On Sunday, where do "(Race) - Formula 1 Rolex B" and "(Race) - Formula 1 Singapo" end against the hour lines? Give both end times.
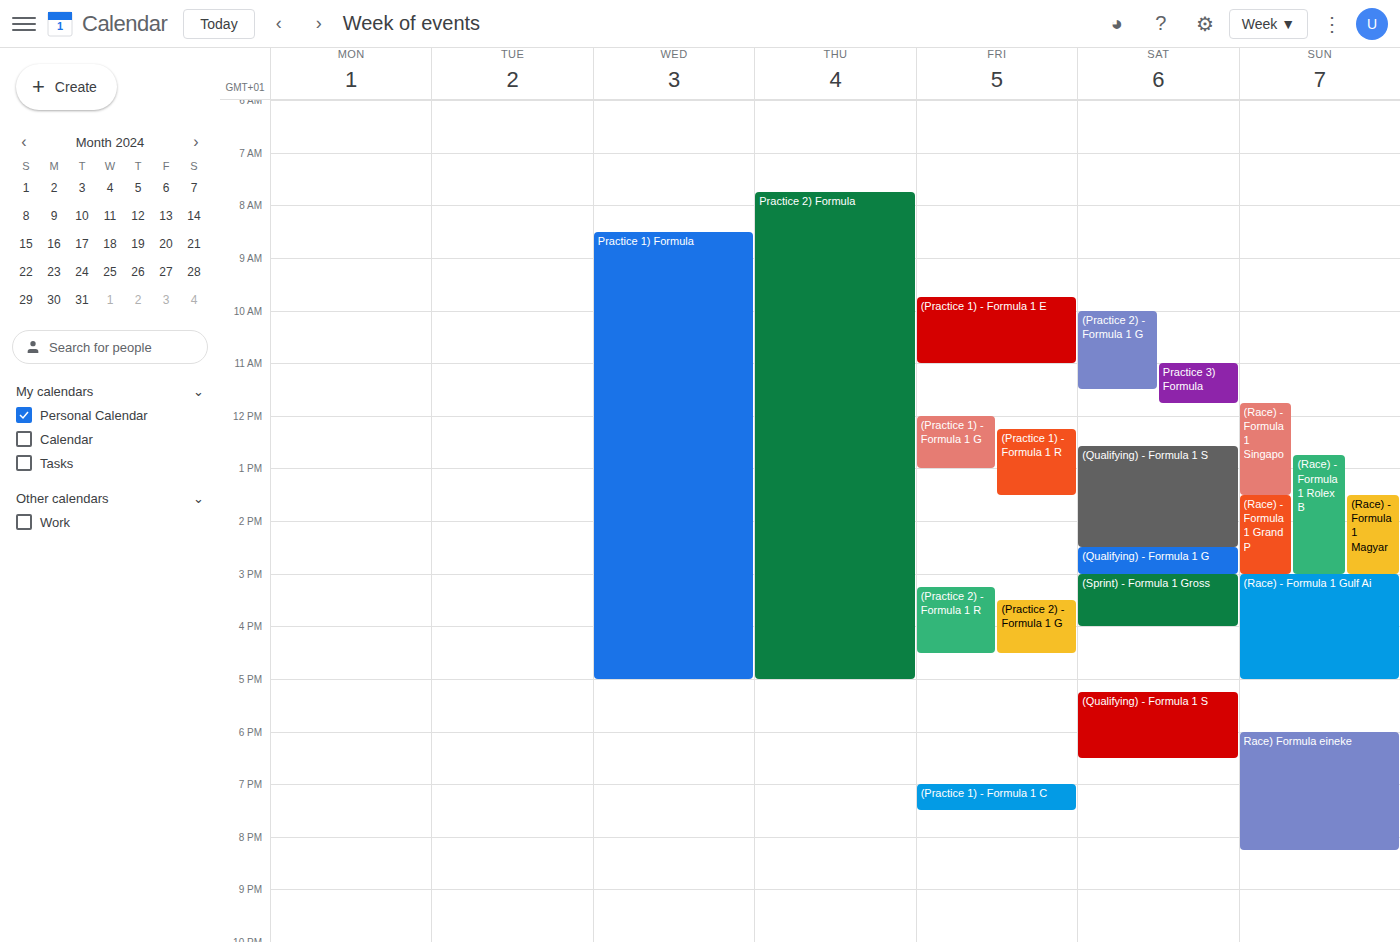
"(Race) - Formula 1 Rolex B": 3:00 PM, exactly on the 3 PM line. "(Race) - Formula 1 Singapo": 1:30 PM, halfway between the 1 PM and 2 PM lines.